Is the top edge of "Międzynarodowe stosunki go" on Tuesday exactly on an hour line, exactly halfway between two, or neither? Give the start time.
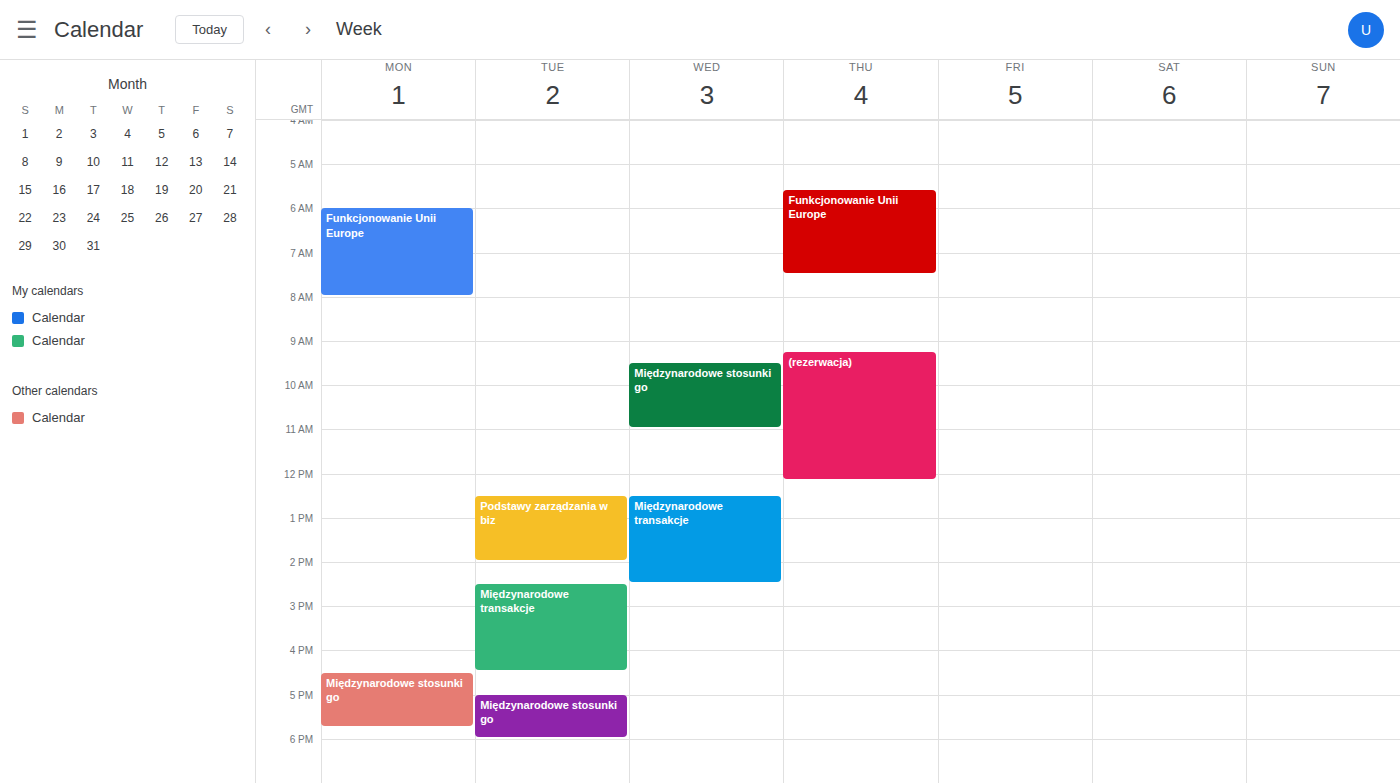
17:00 -- exactly on the 17:00 line.